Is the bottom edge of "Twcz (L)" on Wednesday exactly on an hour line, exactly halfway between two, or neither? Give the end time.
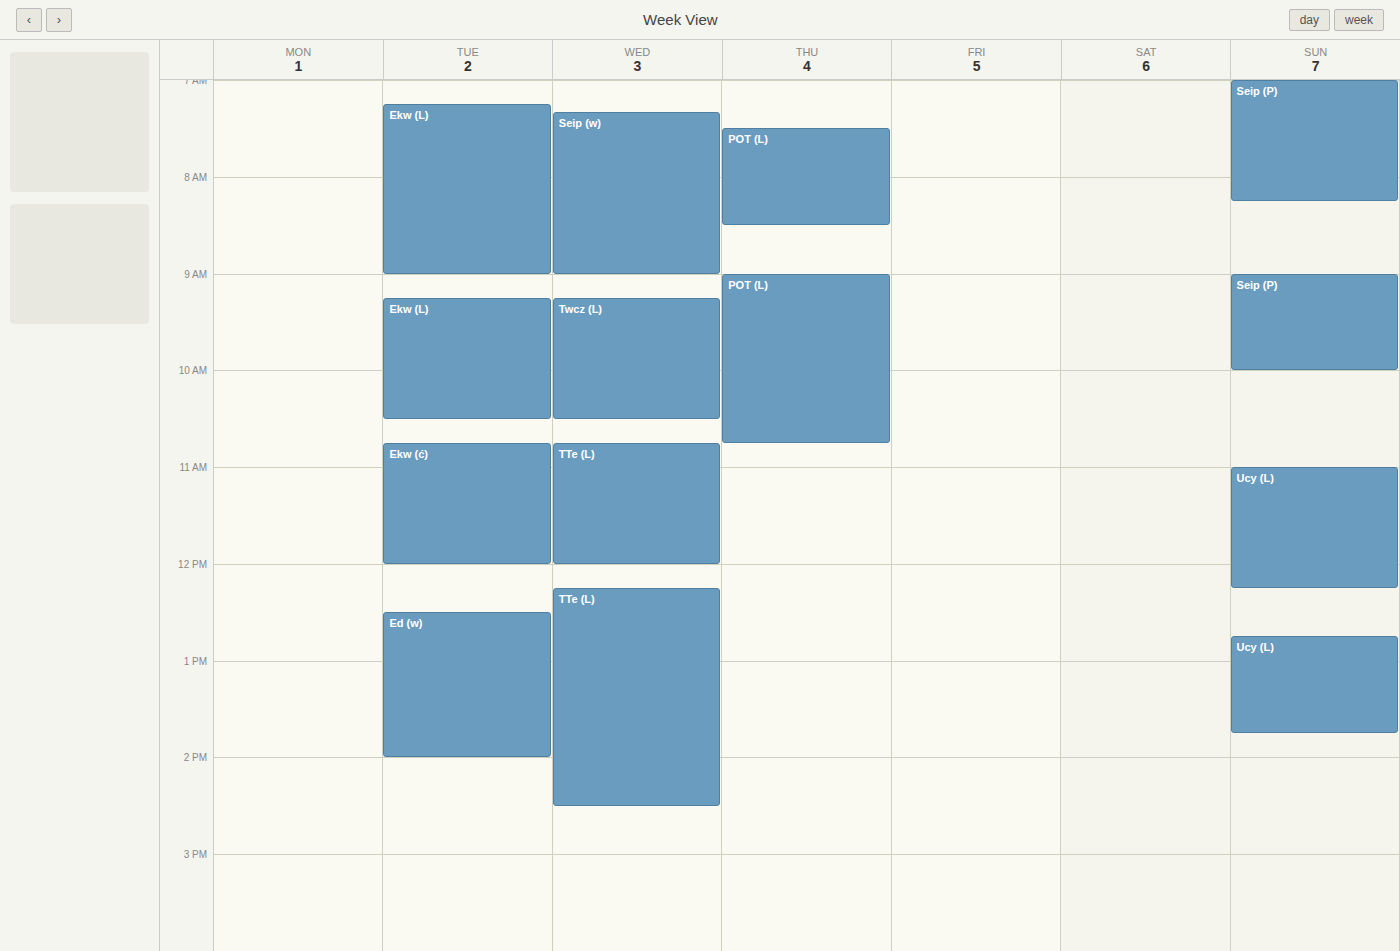
10:30 AM -- halfway between the 10 AM and 11 AM lines.